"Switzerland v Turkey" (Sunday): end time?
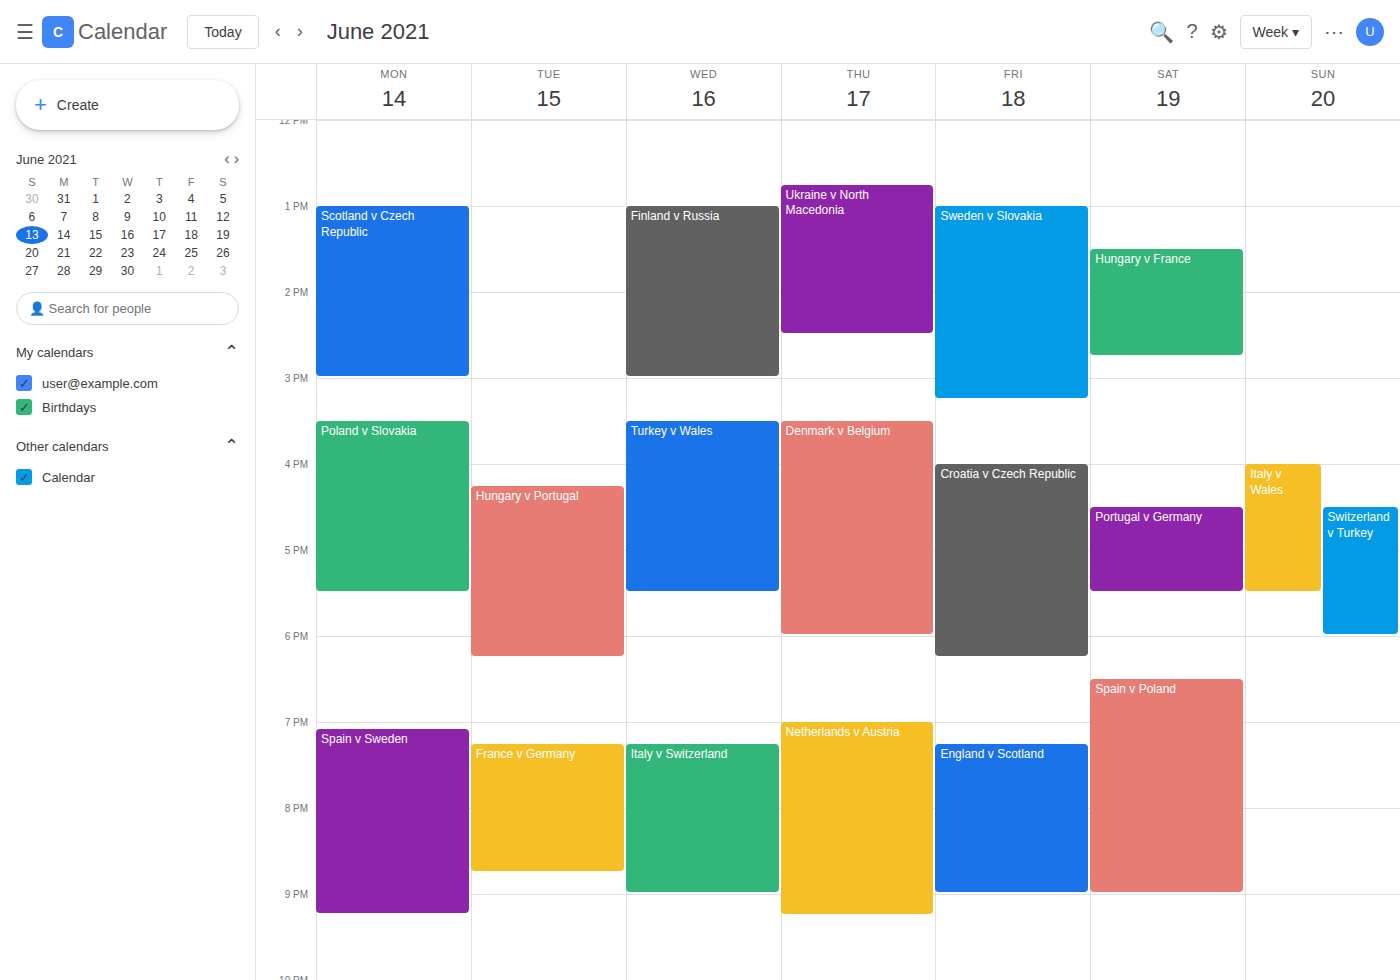
18:00